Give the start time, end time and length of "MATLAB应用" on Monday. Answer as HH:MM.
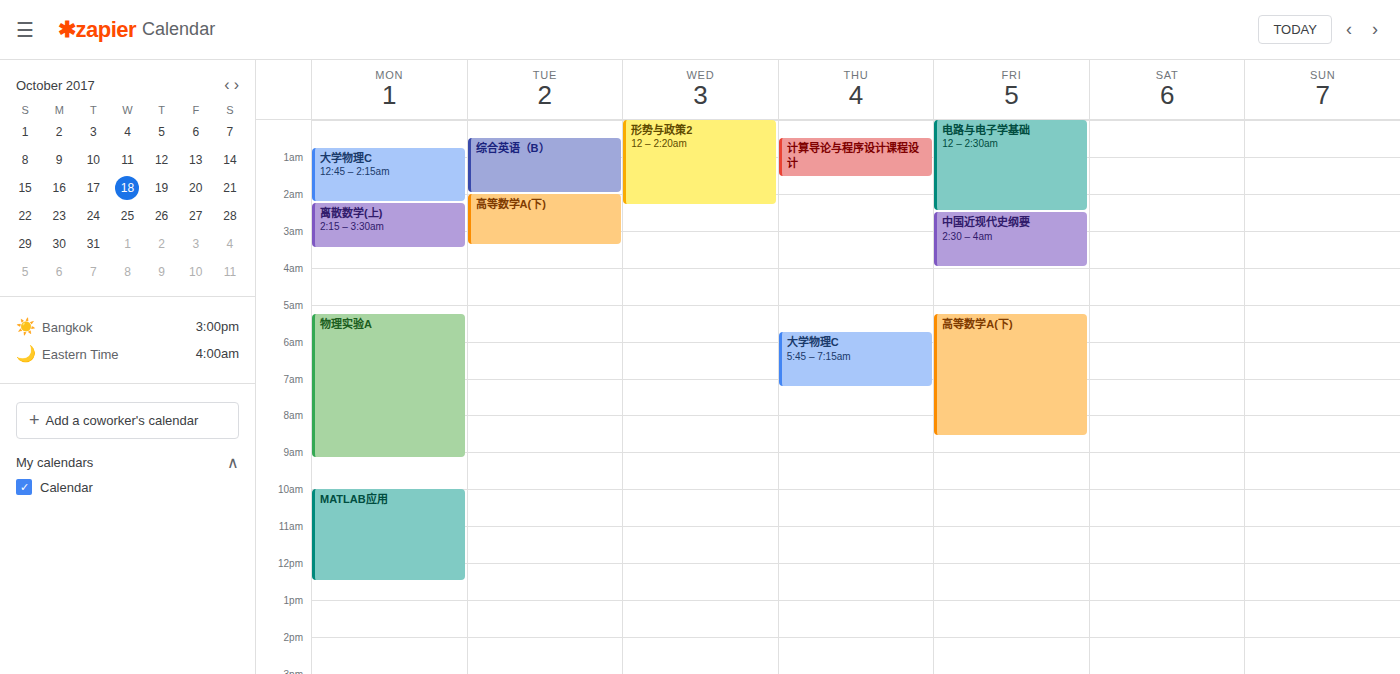
10:00 to 12:30, 2 hours 30 minutes